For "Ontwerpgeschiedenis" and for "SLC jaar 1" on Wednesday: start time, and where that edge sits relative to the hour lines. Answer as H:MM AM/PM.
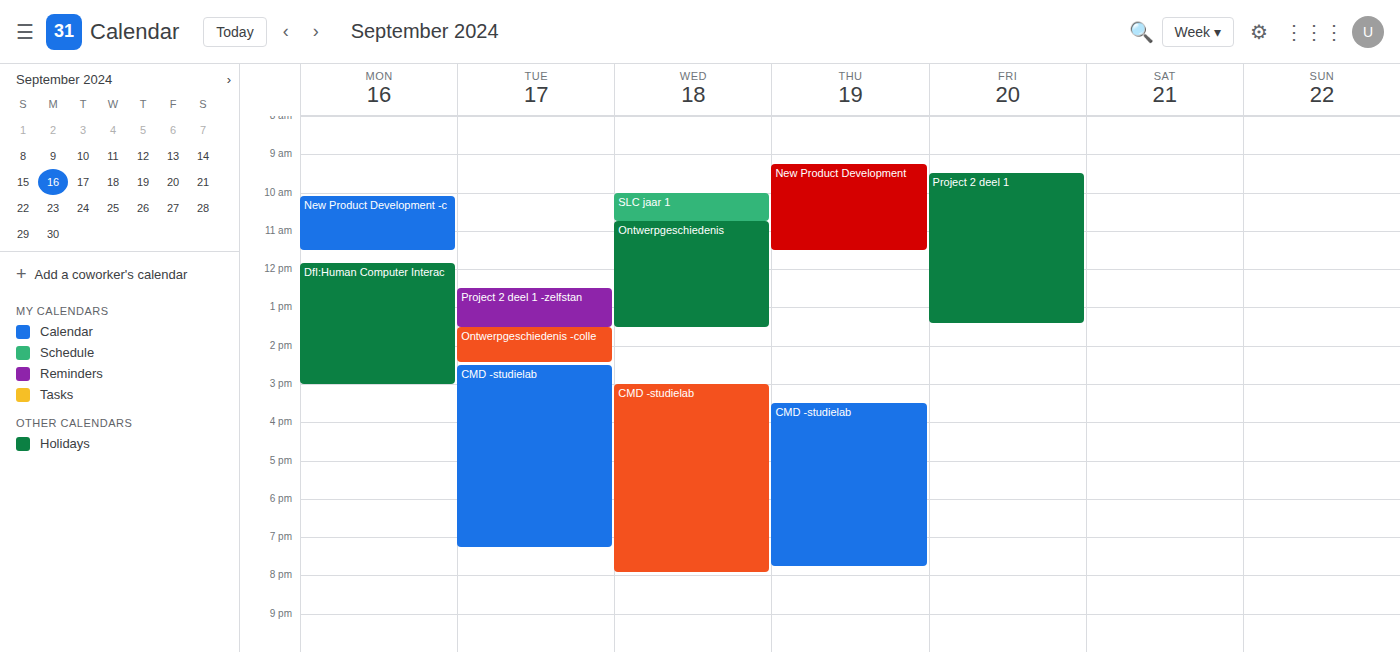
"Ontwerpgeschiedenis": 10:45 AM, neither: three quarters of the way from the 10 AM line to the 11 AM line. "SLC jaar 1": 10:00 AM, exactly on the 10 AM line.